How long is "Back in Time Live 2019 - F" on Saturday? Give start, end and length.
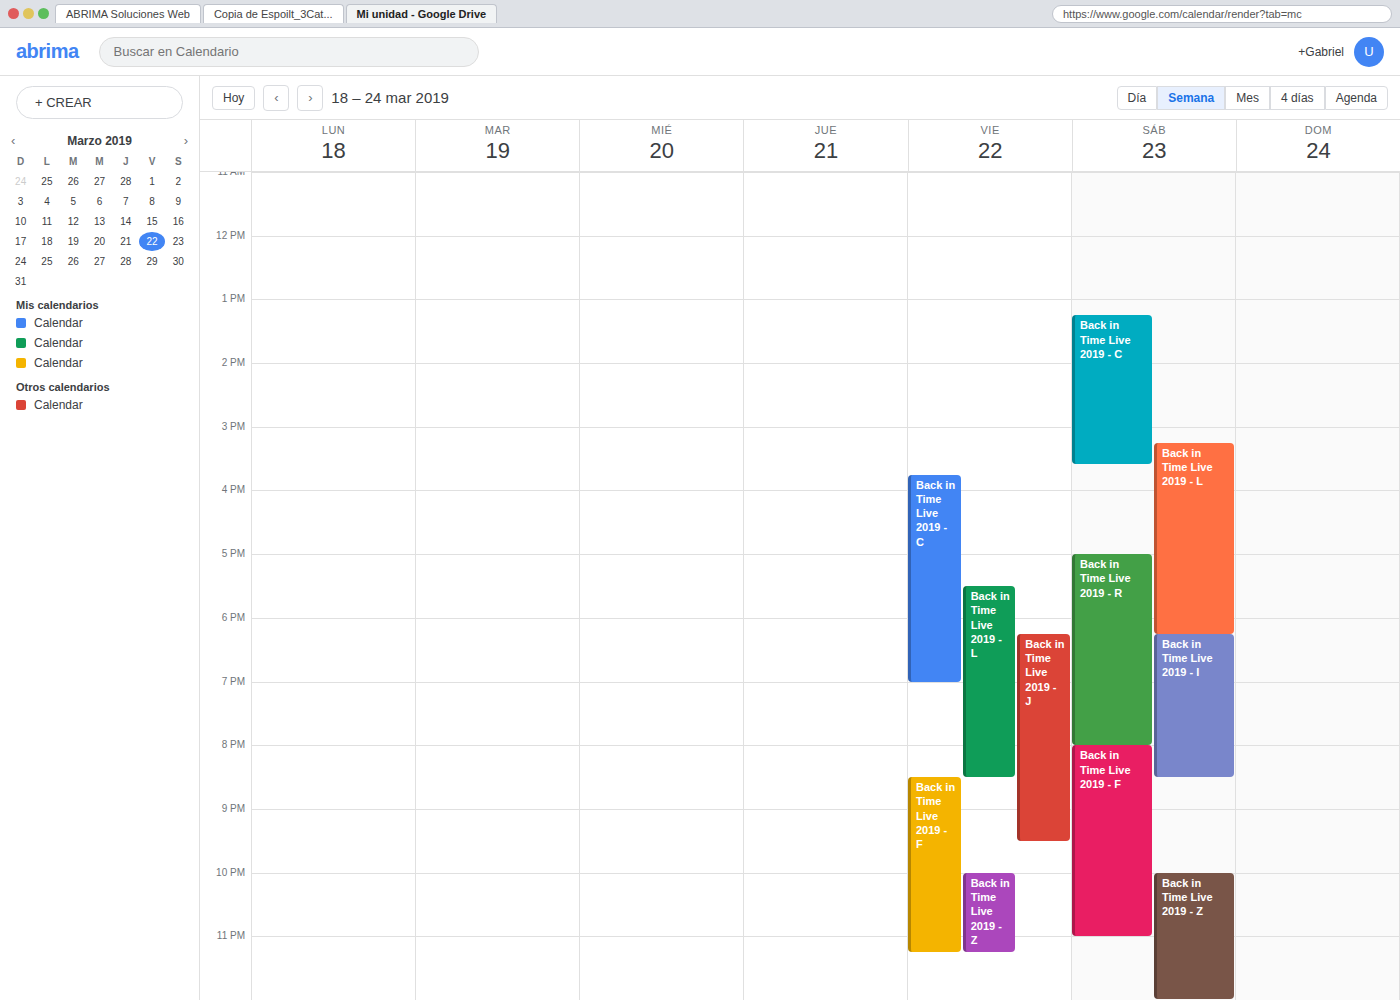
8:00 PM to 11:00 PM, 3 hours